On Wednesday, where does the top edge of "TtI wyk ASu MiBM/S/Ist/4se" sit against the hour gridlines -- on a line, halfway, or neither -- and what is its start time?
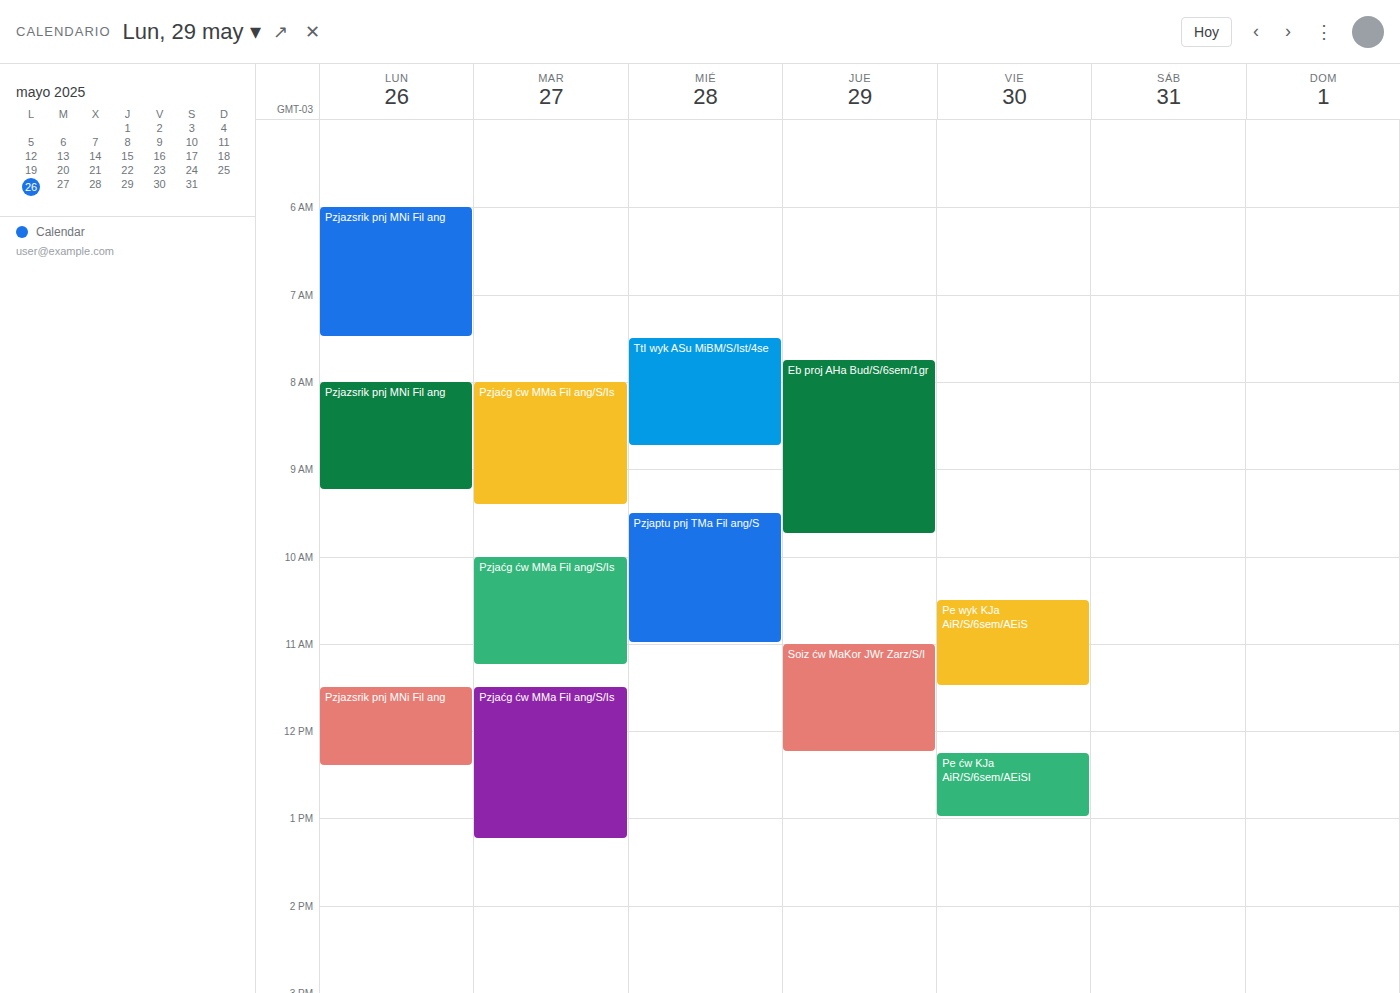
7:30 AM -- halfway between the 7 AM and 8 AM lines.